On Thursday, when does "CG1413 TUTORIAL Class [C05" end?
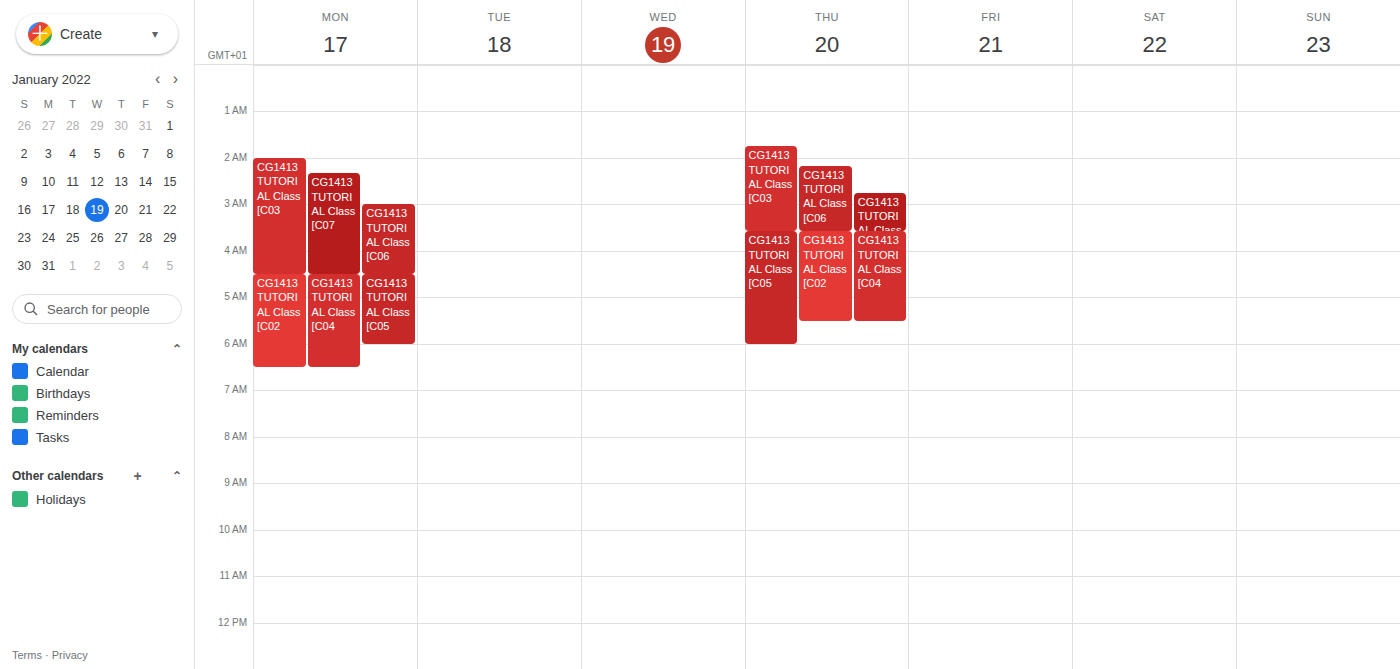
06:00